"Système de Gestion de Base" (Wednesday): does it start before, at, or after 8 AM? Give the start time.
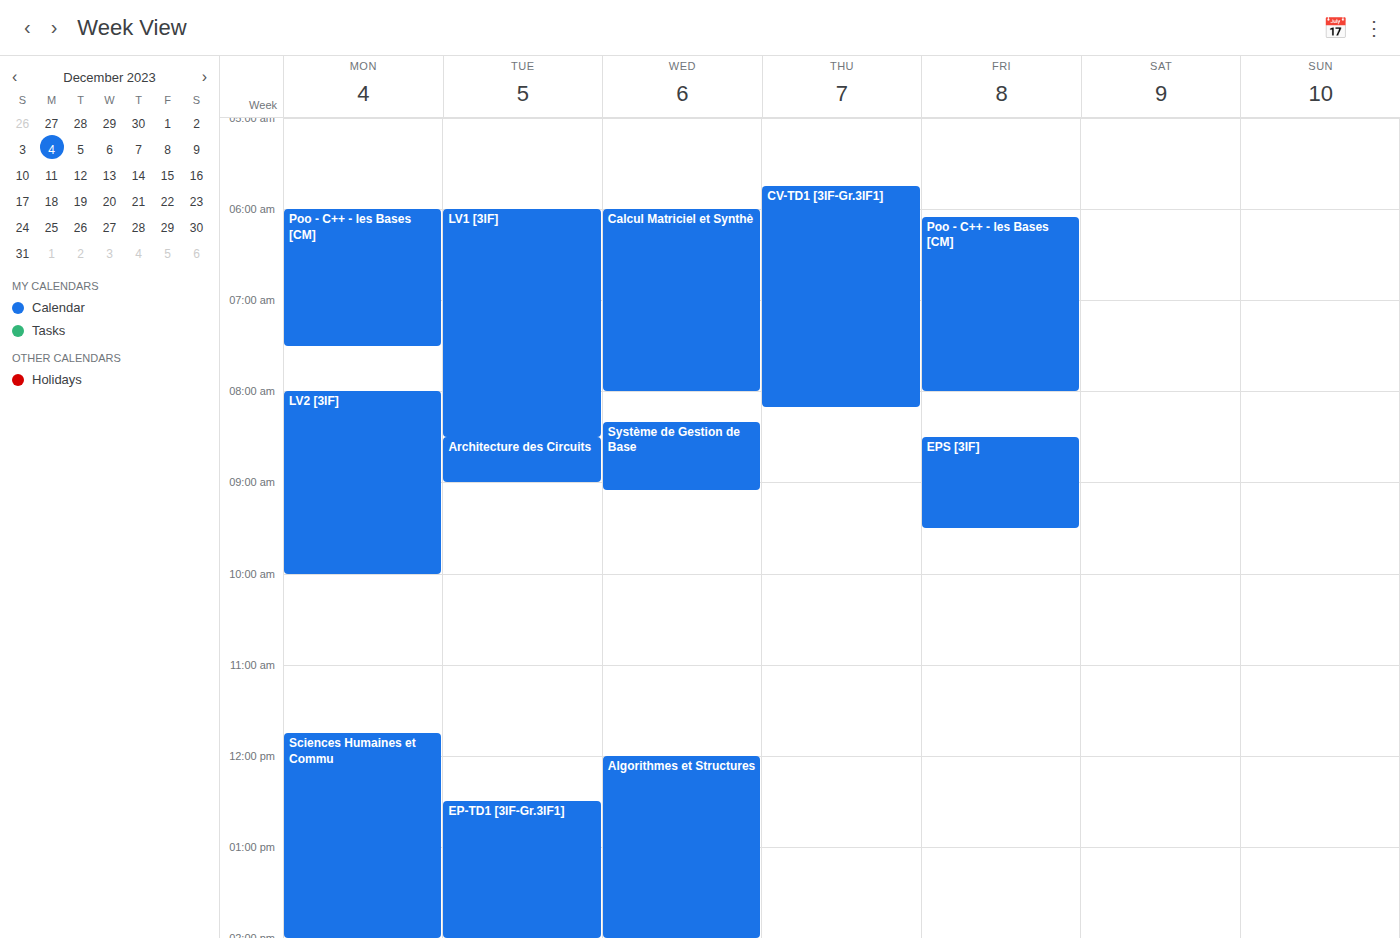
8:20 AM -- after 8 AM, 20 minutes below the 8 AM line.